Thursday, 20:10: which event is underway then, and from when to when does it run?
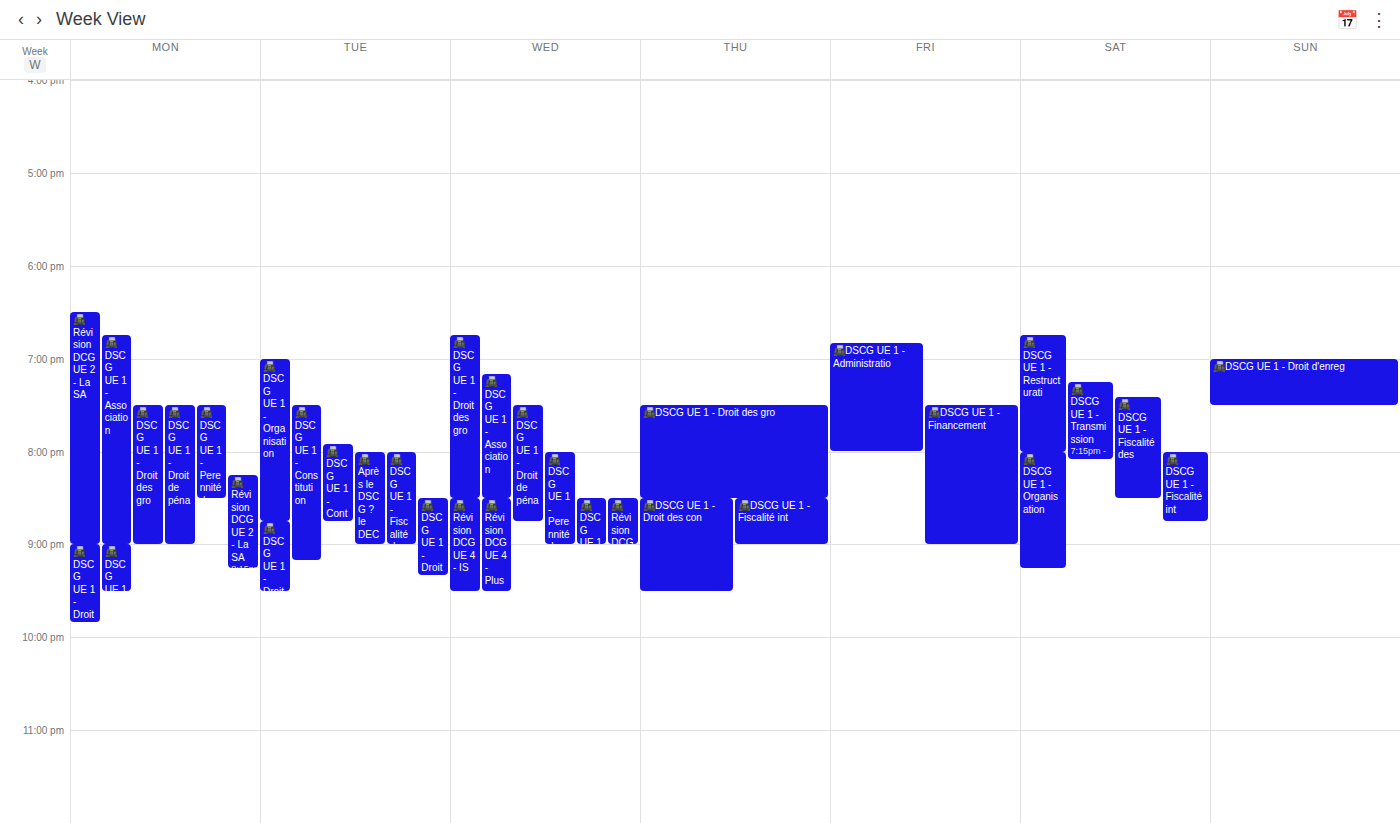
"📠DSCG UE 1 - Droit des gro", 19:30 to 20:30